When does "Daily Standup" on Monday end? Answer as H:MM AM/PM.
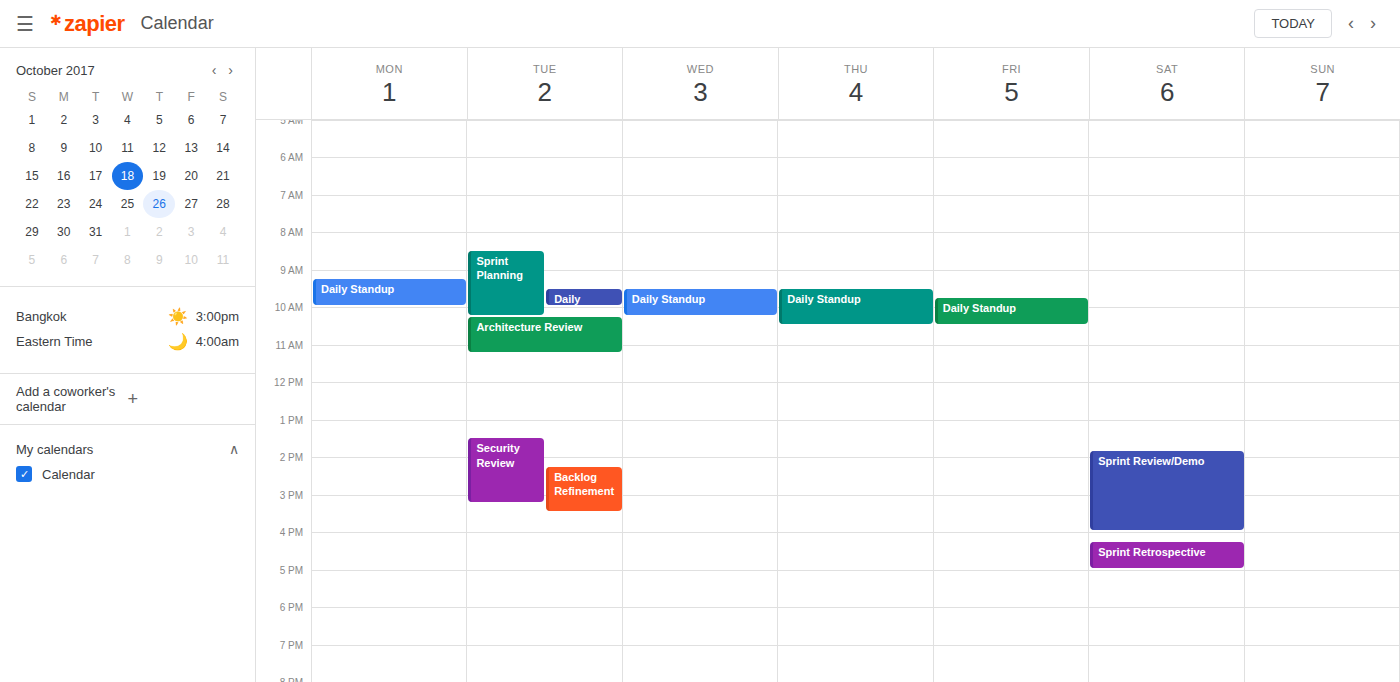
10:00 AM